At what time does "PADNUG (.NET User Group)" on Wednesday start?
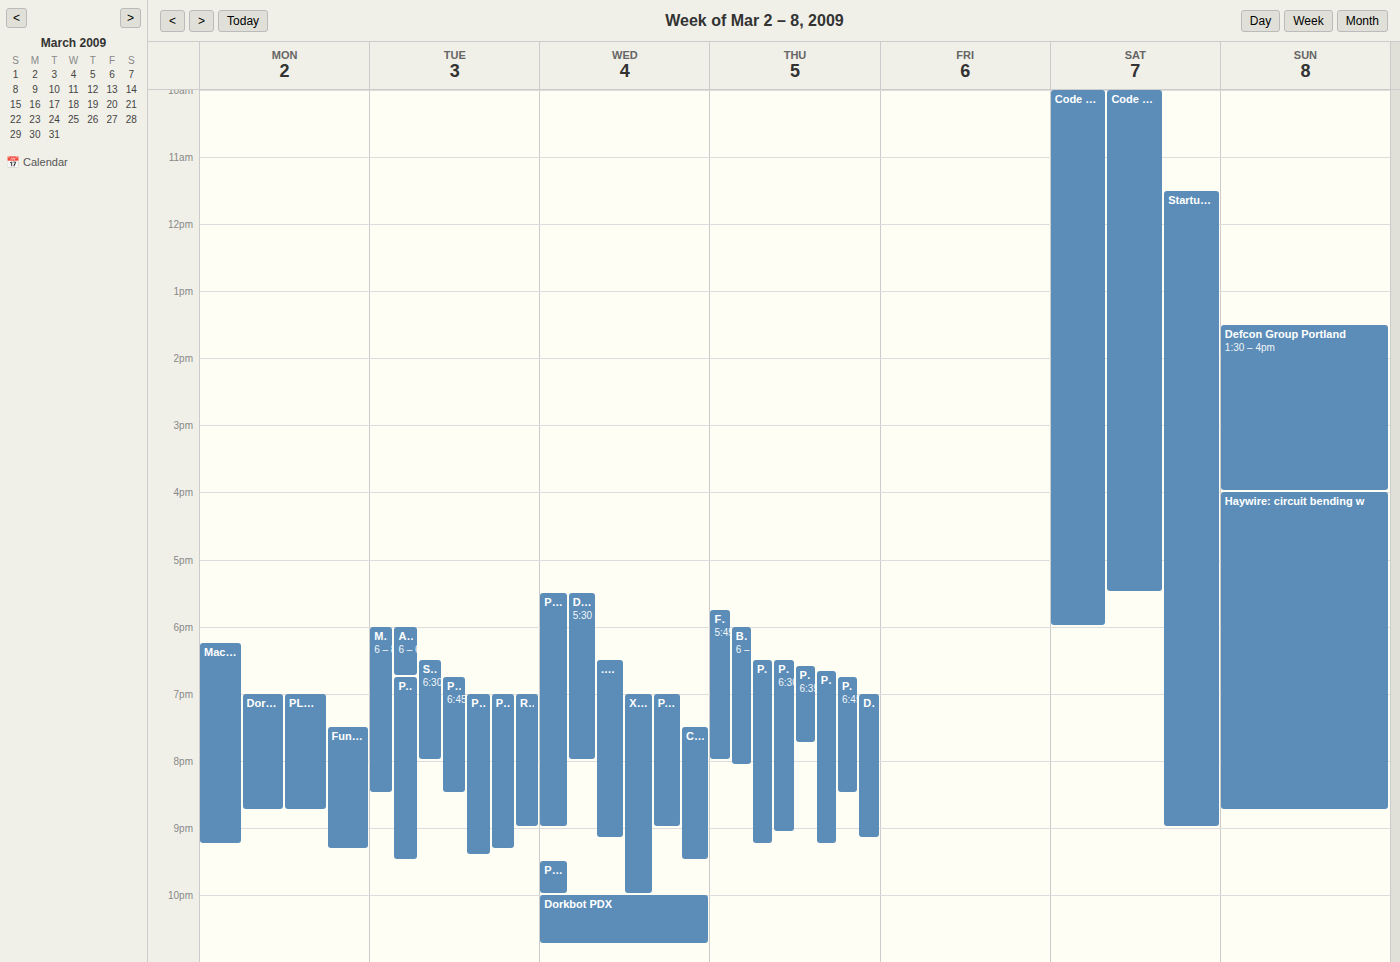
7:00 PM